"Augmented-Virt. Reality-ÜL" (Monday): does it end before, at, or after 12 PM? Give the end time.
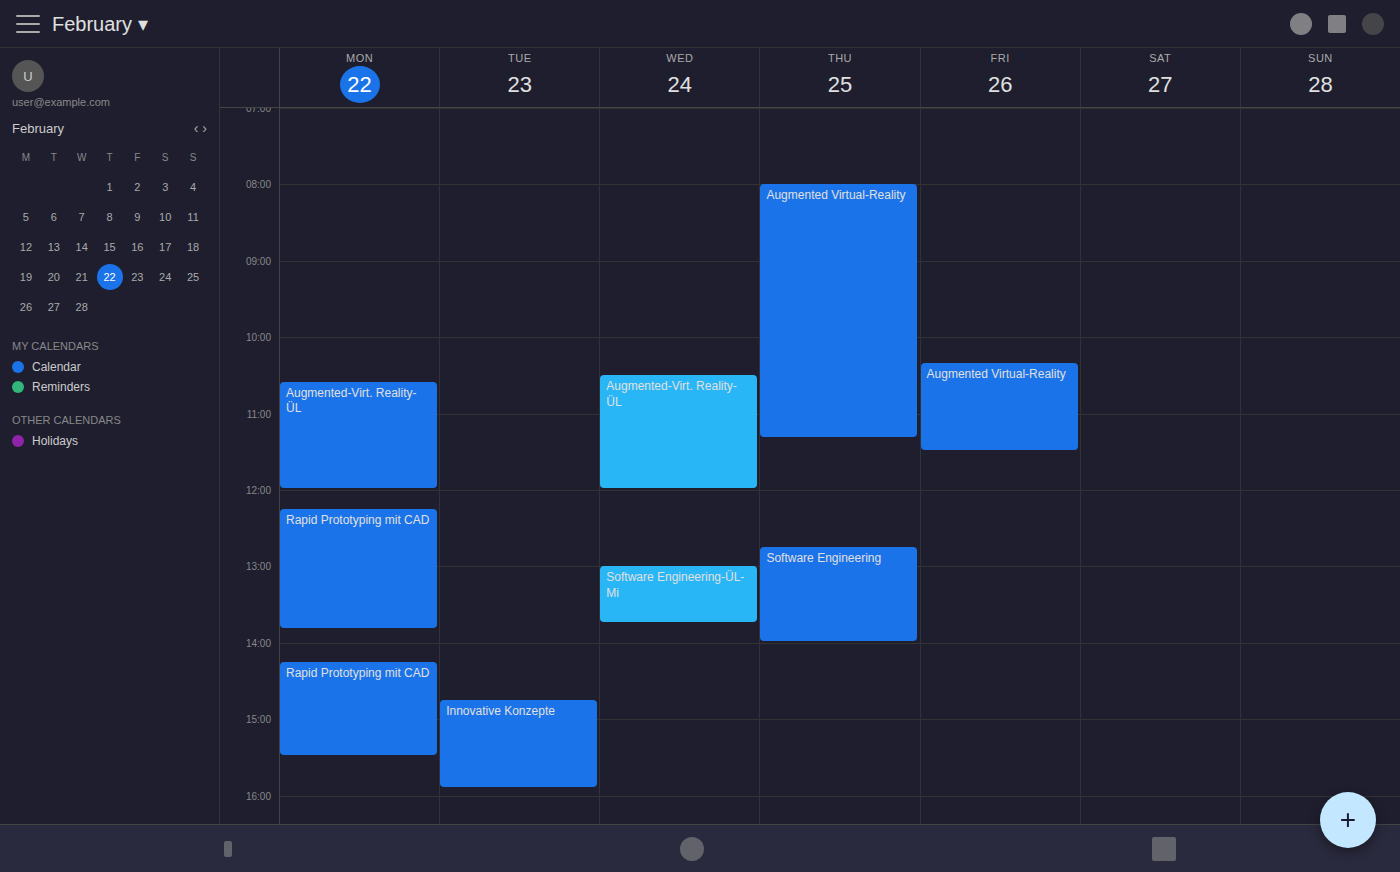
12:00 PM -- exactly at 12 PM, on the 12 PM line.